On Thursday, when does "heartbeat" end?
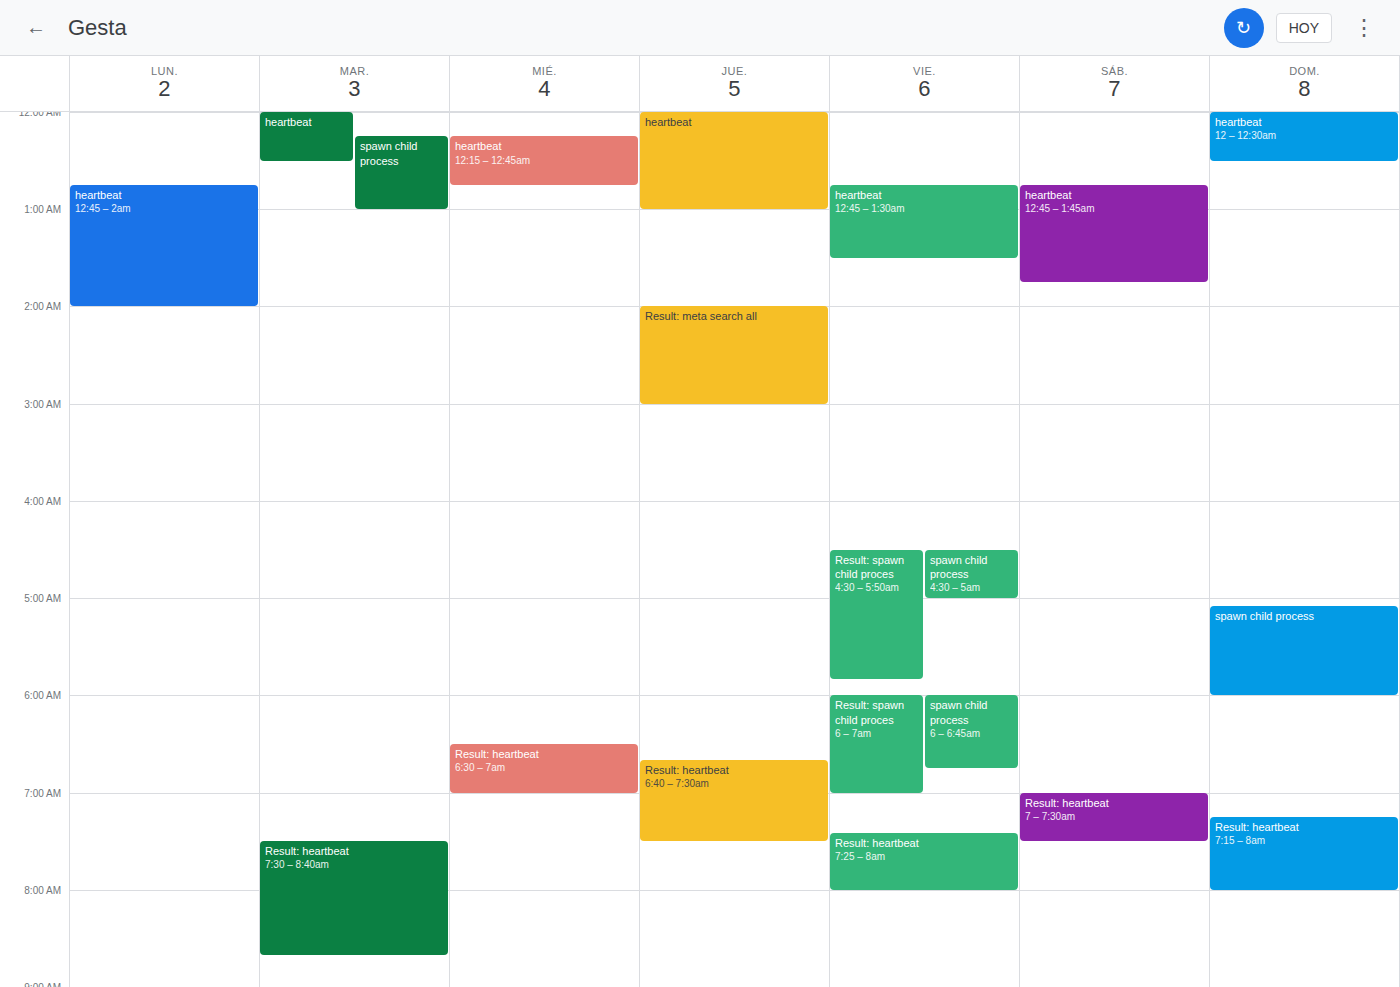
1:00 AM